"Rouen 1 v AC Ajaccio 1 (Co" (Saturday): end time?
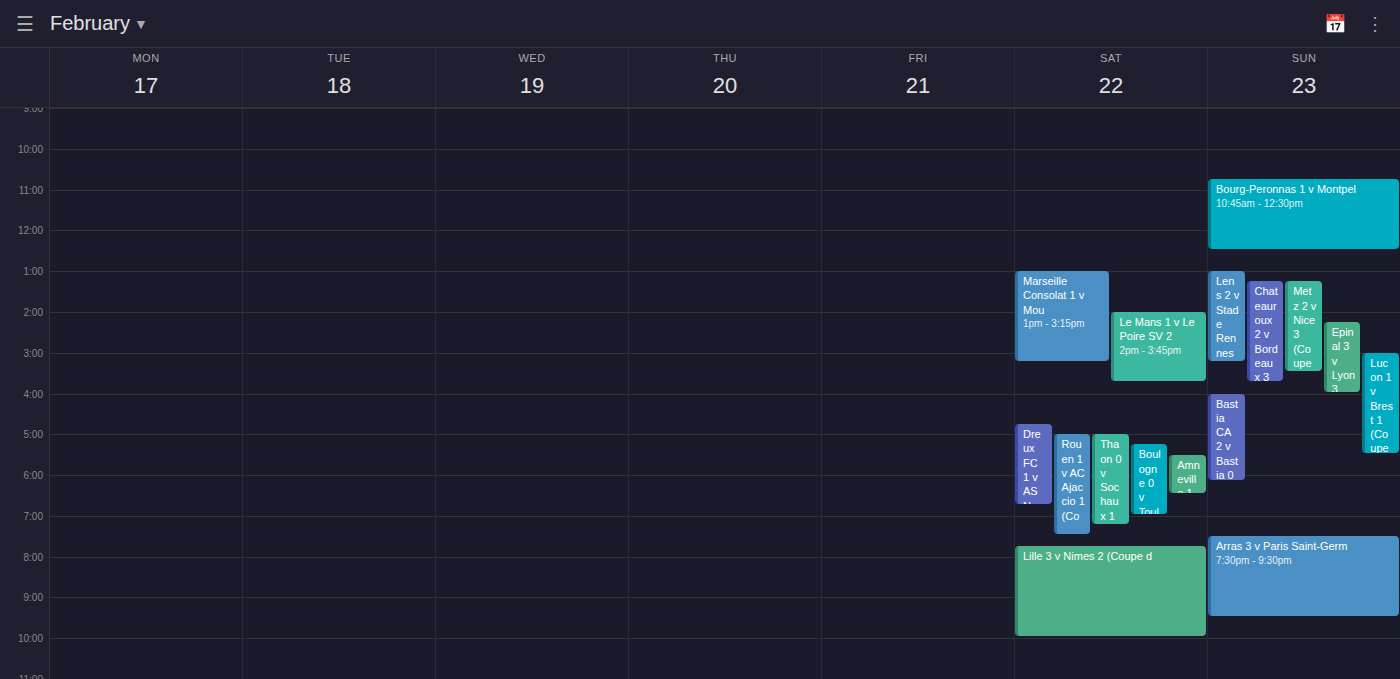
7:30 PM